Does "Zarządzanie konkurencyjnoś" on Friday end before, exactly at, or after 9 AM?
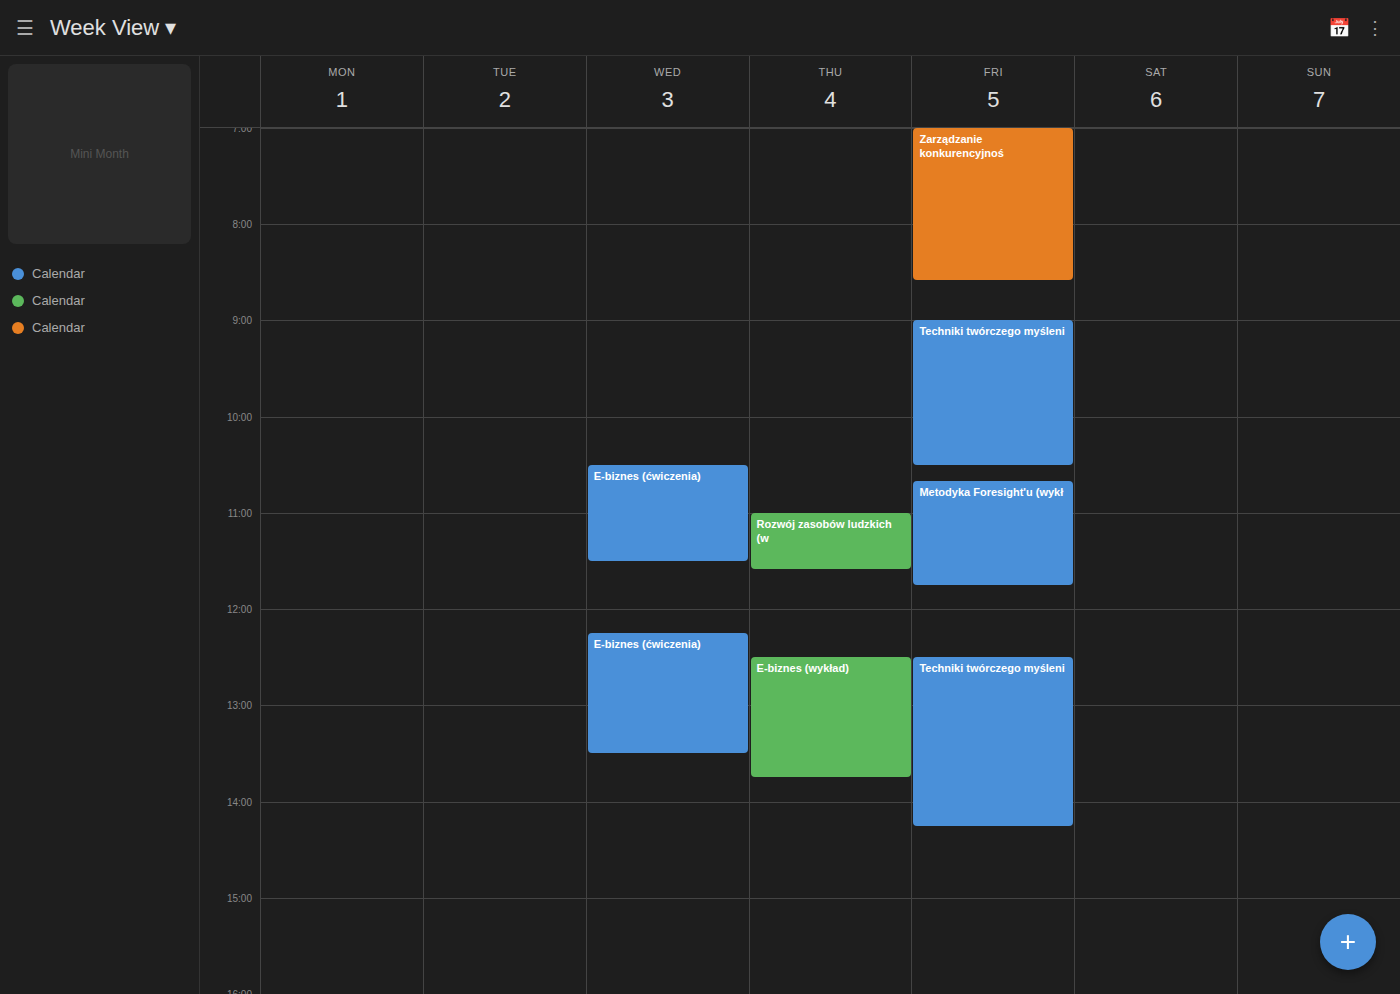
8:35 AM -- before 9 AM, 25 minutes above the 9 AM line.